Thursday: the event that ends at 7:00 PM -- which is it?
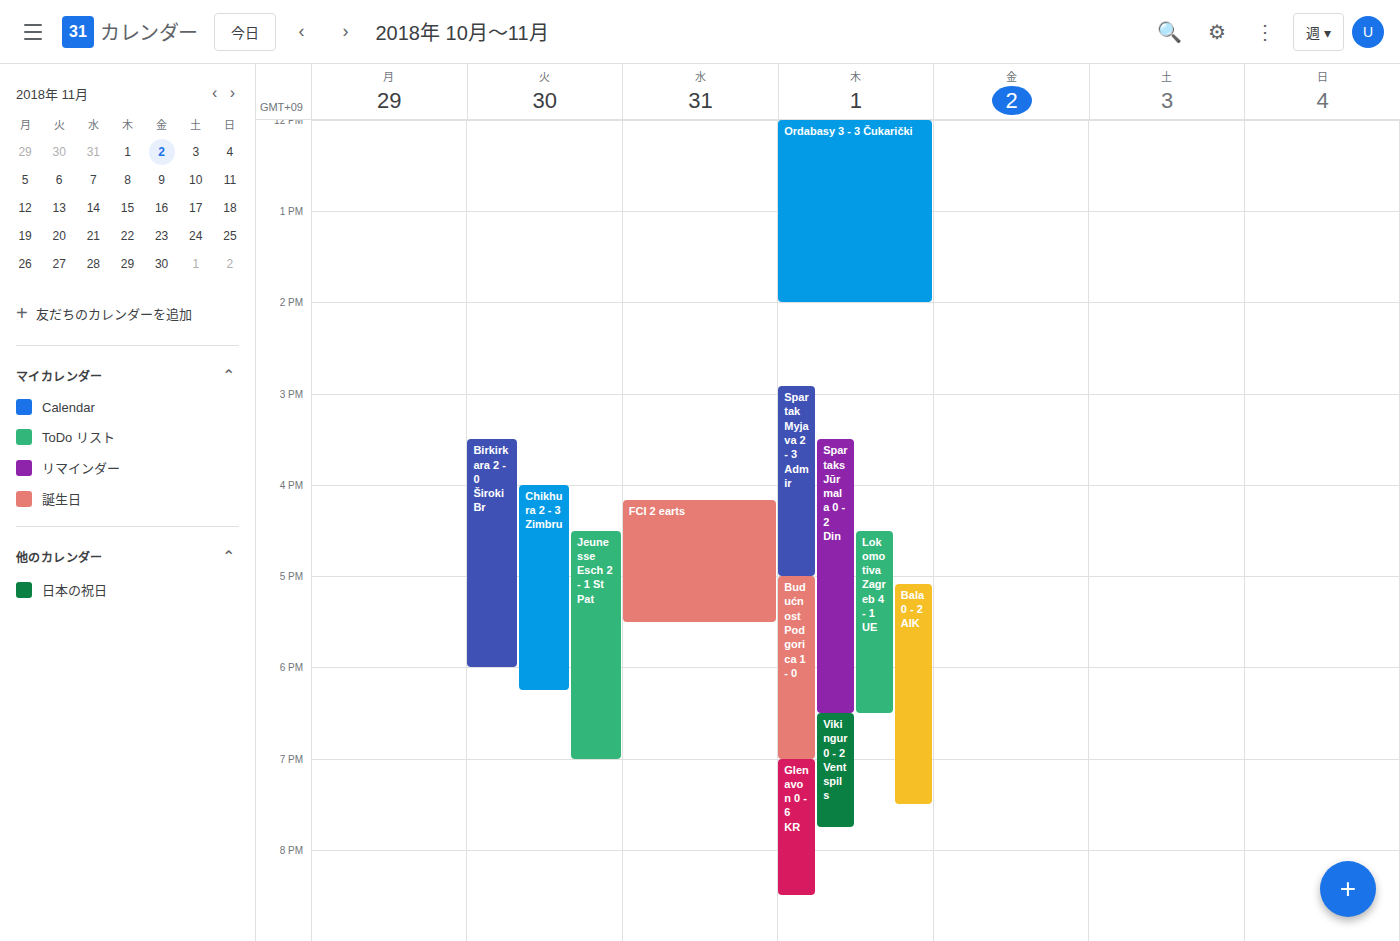
"Budućnost Podgorica 1 - 0"